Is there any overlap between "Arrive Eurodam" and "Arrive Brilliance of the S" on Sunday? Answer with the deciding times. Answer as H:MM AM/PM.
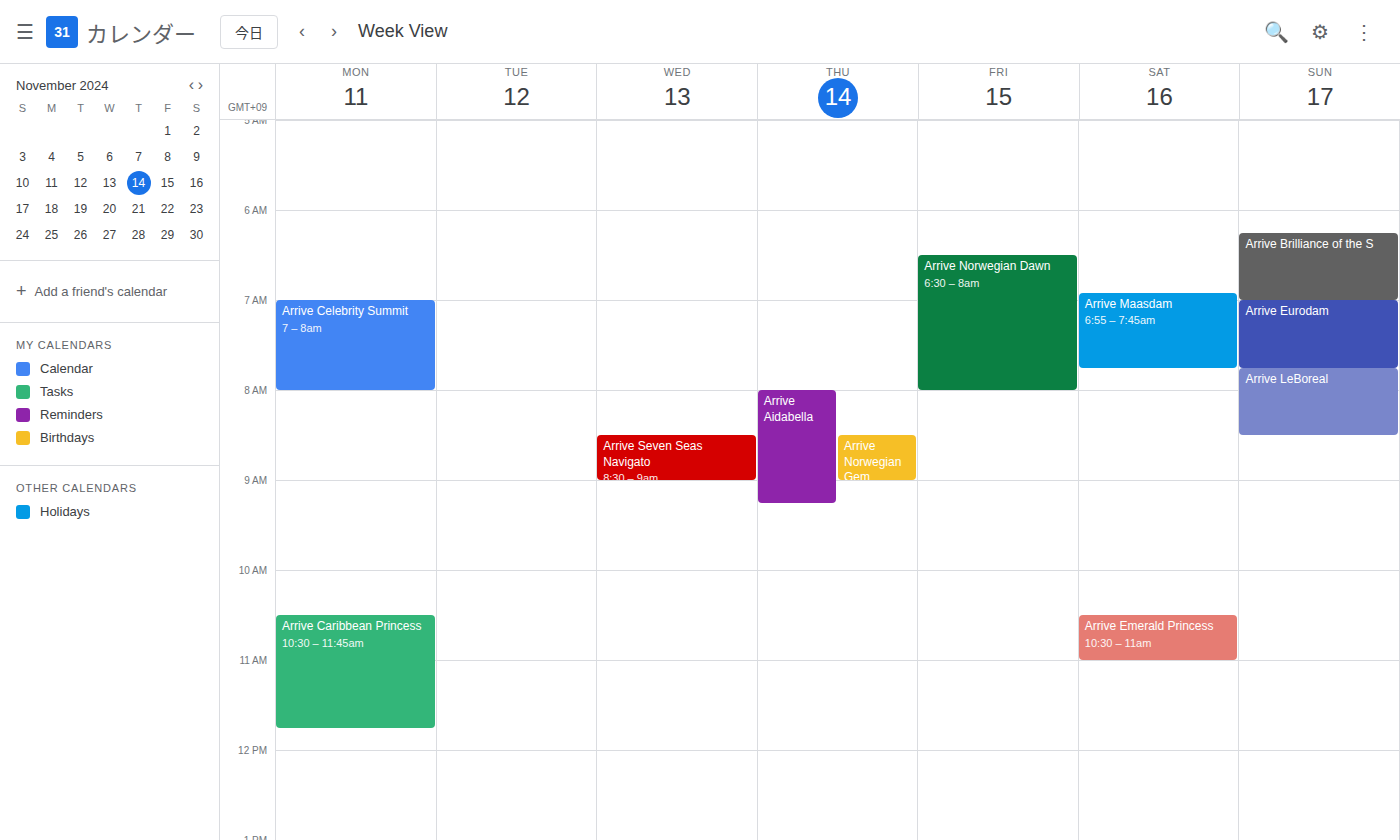
"Arrive Brilliance of the S" ends at 7:00 AM, exactly when "Arrive Eurodam" starts -- they touch but do not overlap.